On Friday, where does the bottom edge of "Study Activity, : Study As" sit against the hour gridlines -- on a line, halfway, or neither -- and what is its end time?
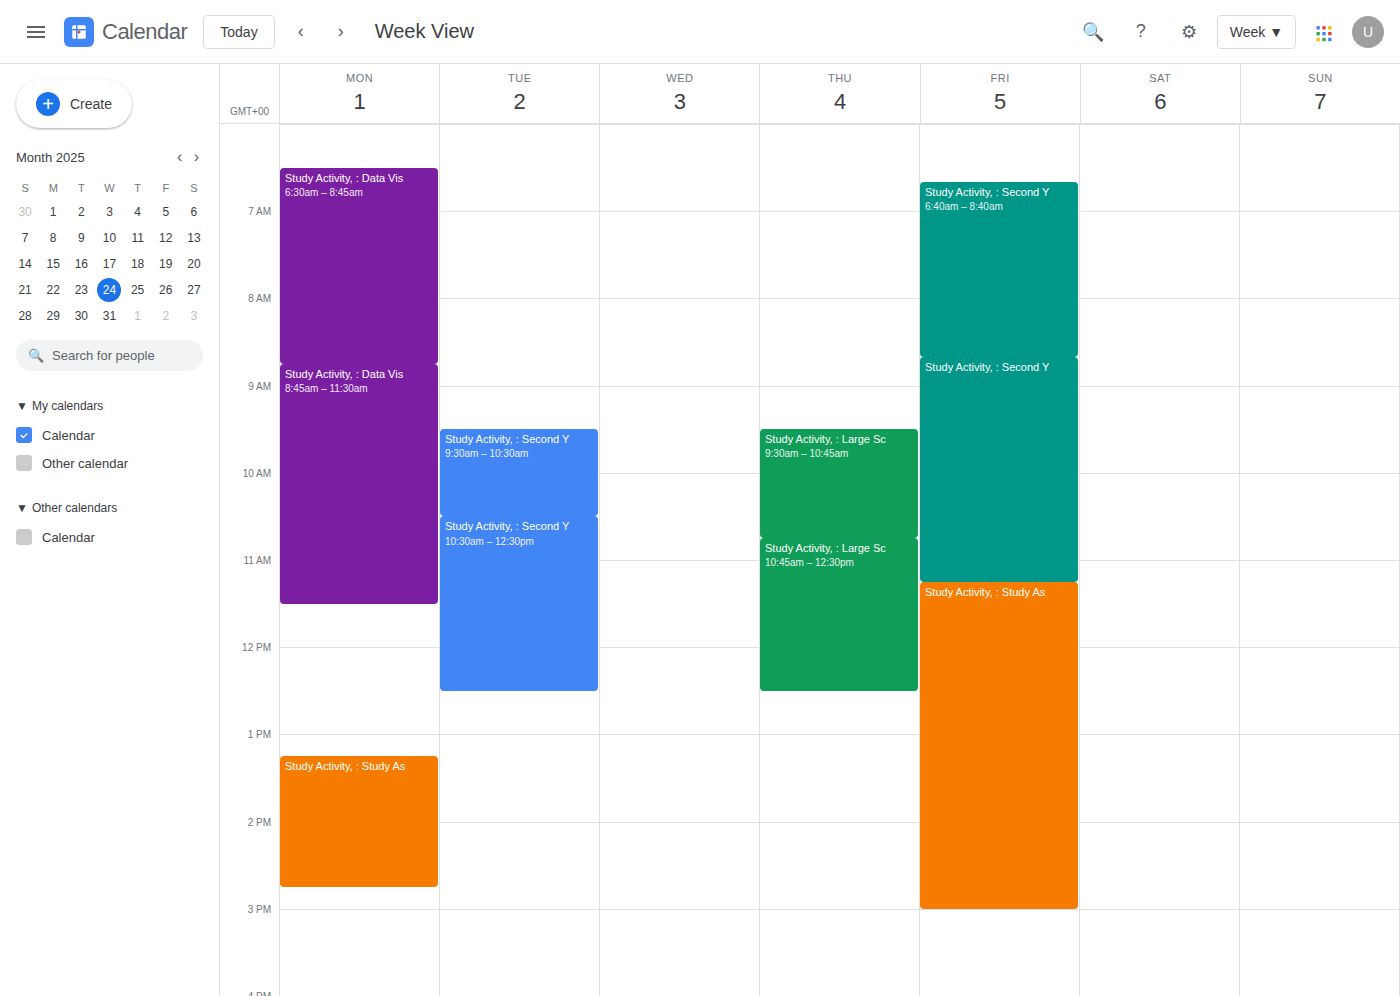
3:00 PM -- exactly on the 3 PM line.